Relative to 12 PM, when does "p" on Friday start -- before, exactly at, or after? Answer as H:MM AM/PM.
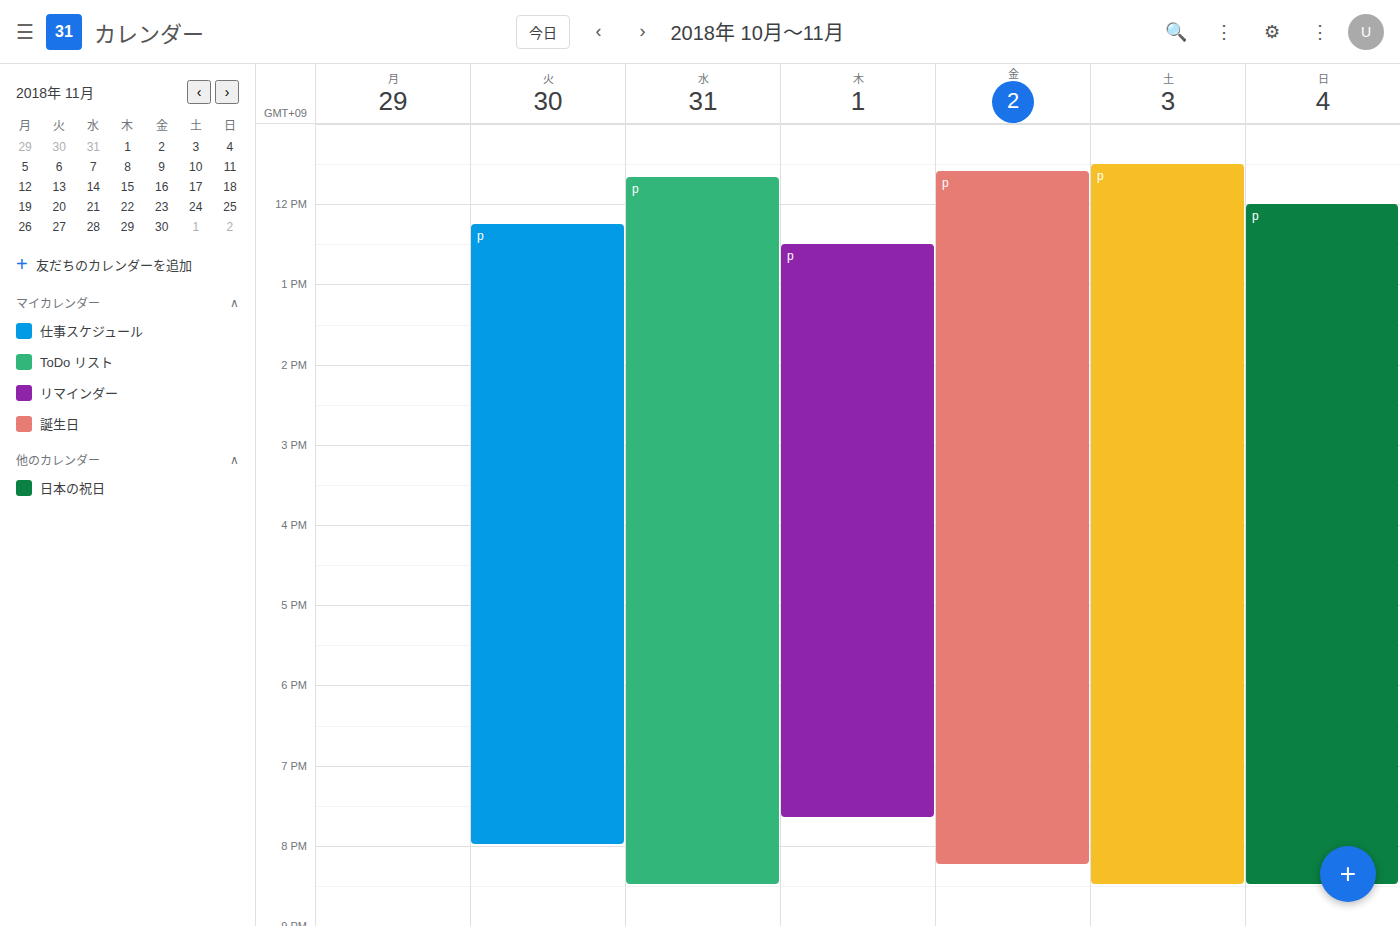
11:35 AM -- before 12 PM, 25 minutes above the 12 PM line.